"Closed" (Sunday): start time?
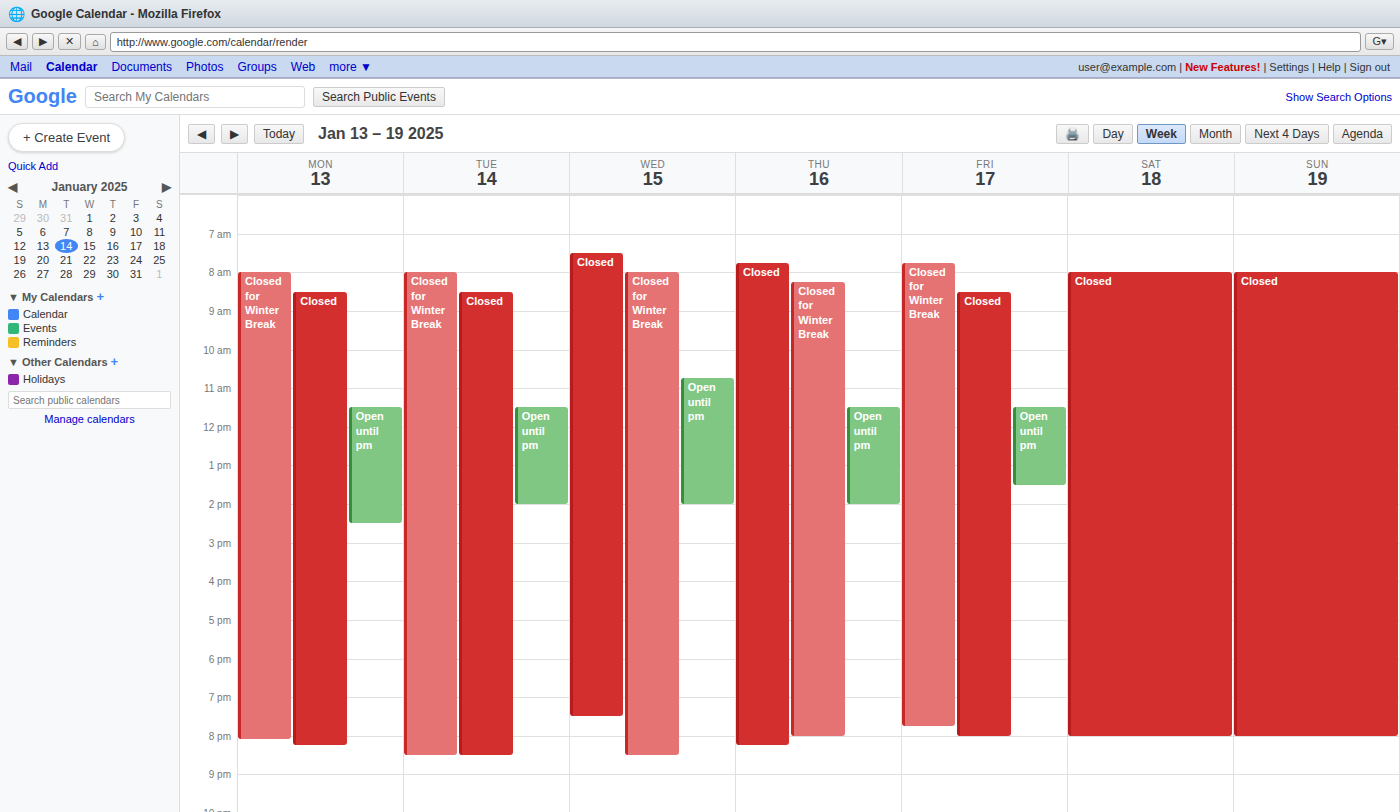
8:00 AM